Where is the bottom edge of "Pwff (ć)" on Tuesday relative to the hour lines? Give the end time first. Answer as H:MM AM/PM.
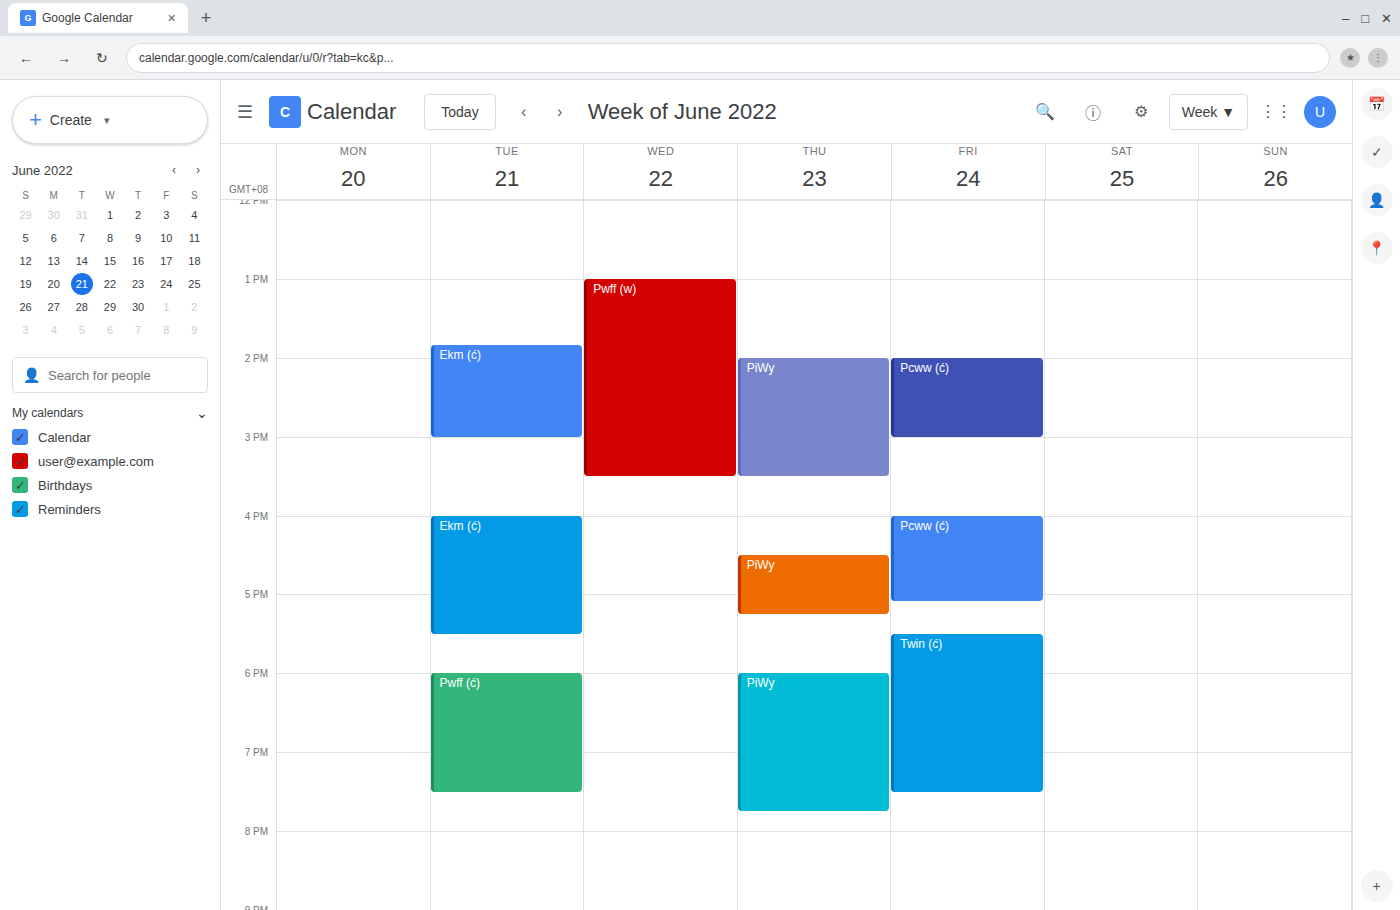
7:30 PM -- halfway between the 7 PM and 8 PM lines.